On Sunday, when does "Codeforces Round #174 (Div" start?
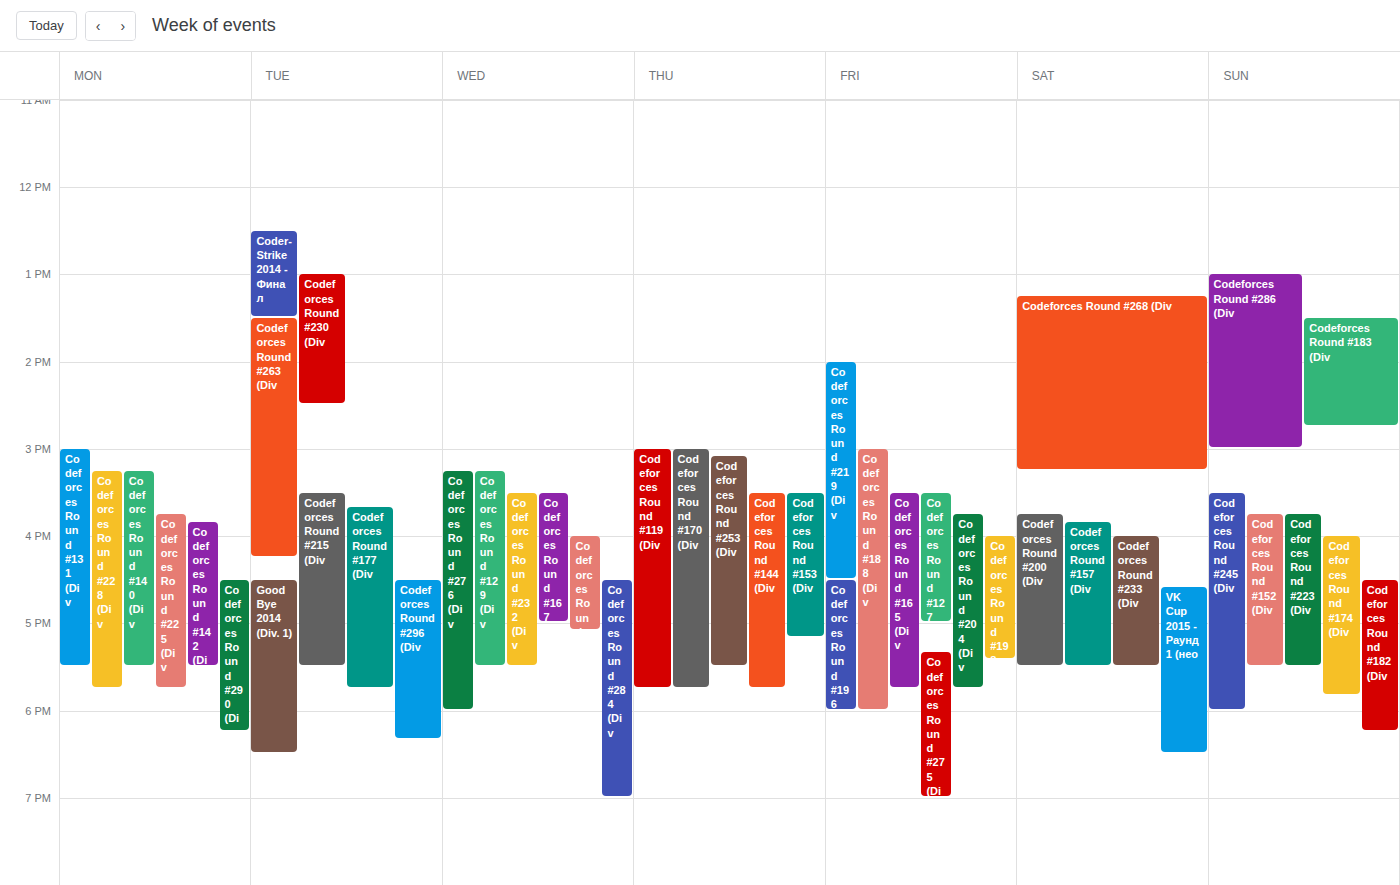
16:00